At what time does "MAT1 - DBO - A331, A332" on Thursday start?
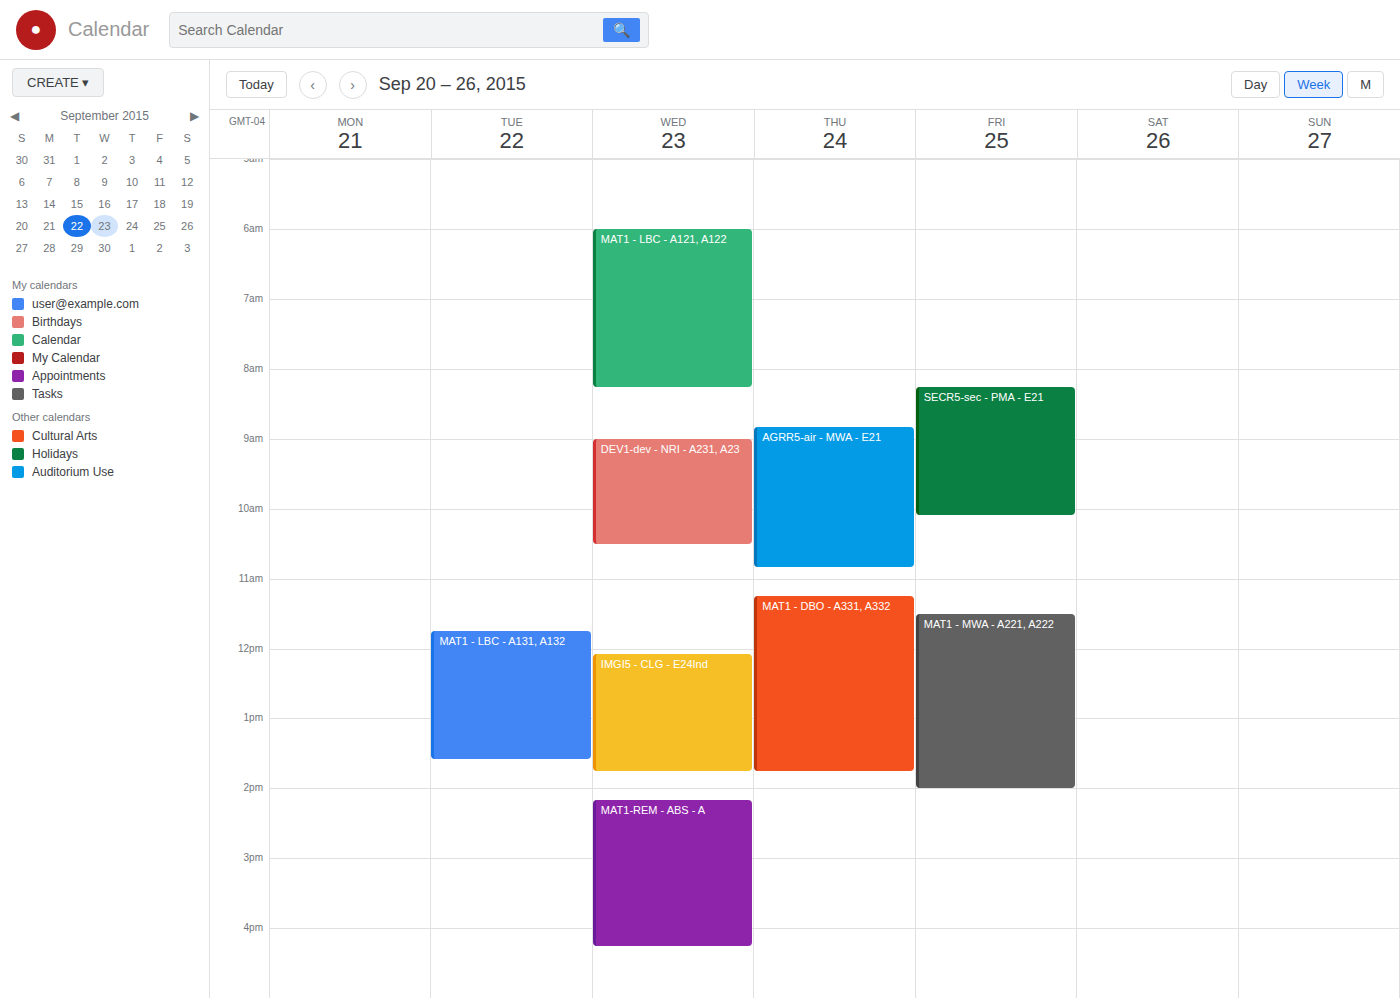
11:15 AM